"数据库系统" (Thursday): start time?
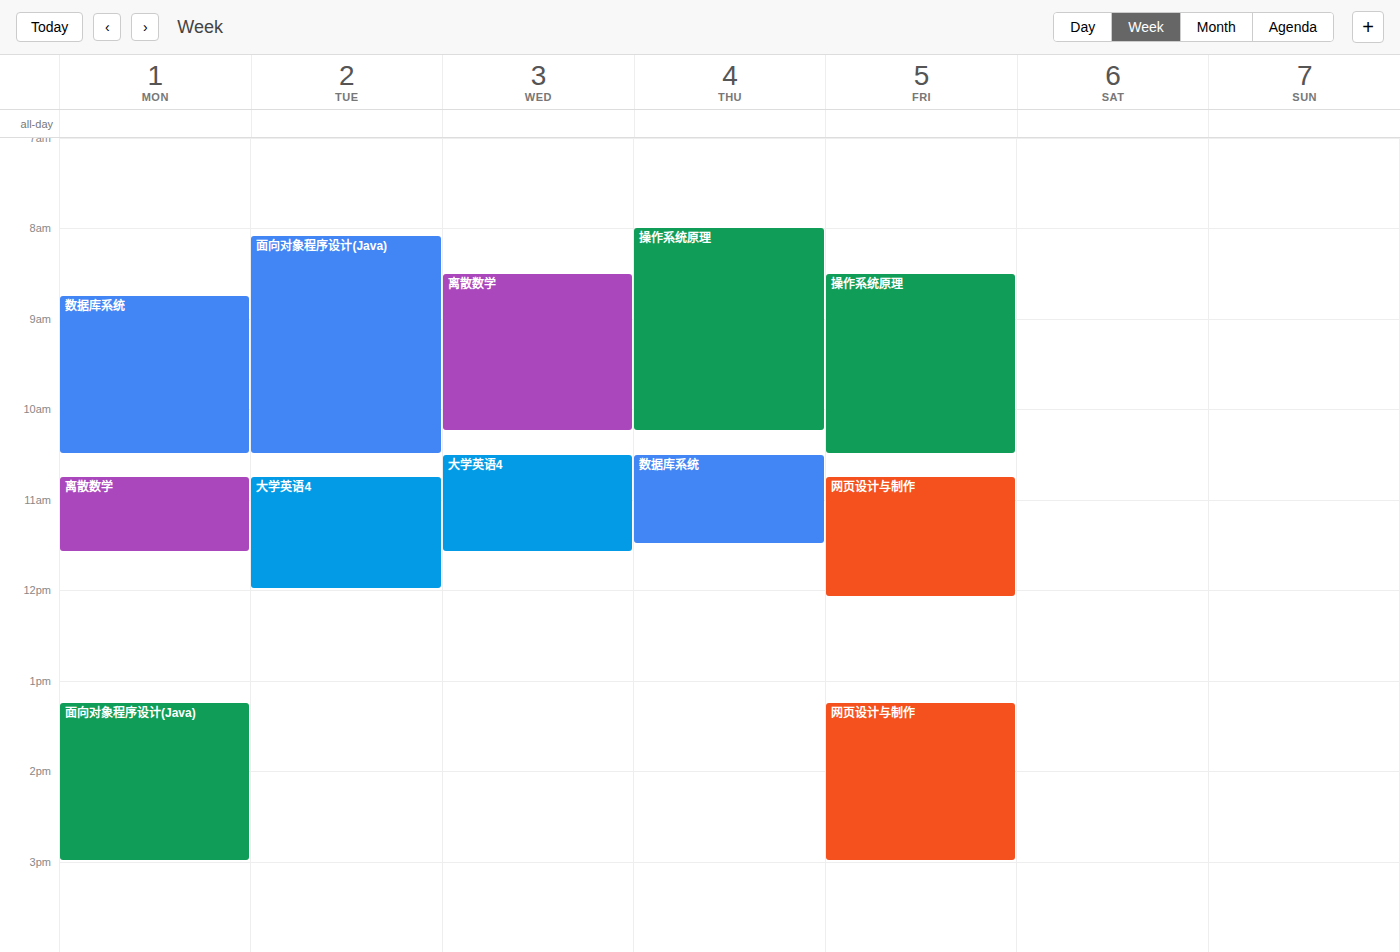
10:30 AM